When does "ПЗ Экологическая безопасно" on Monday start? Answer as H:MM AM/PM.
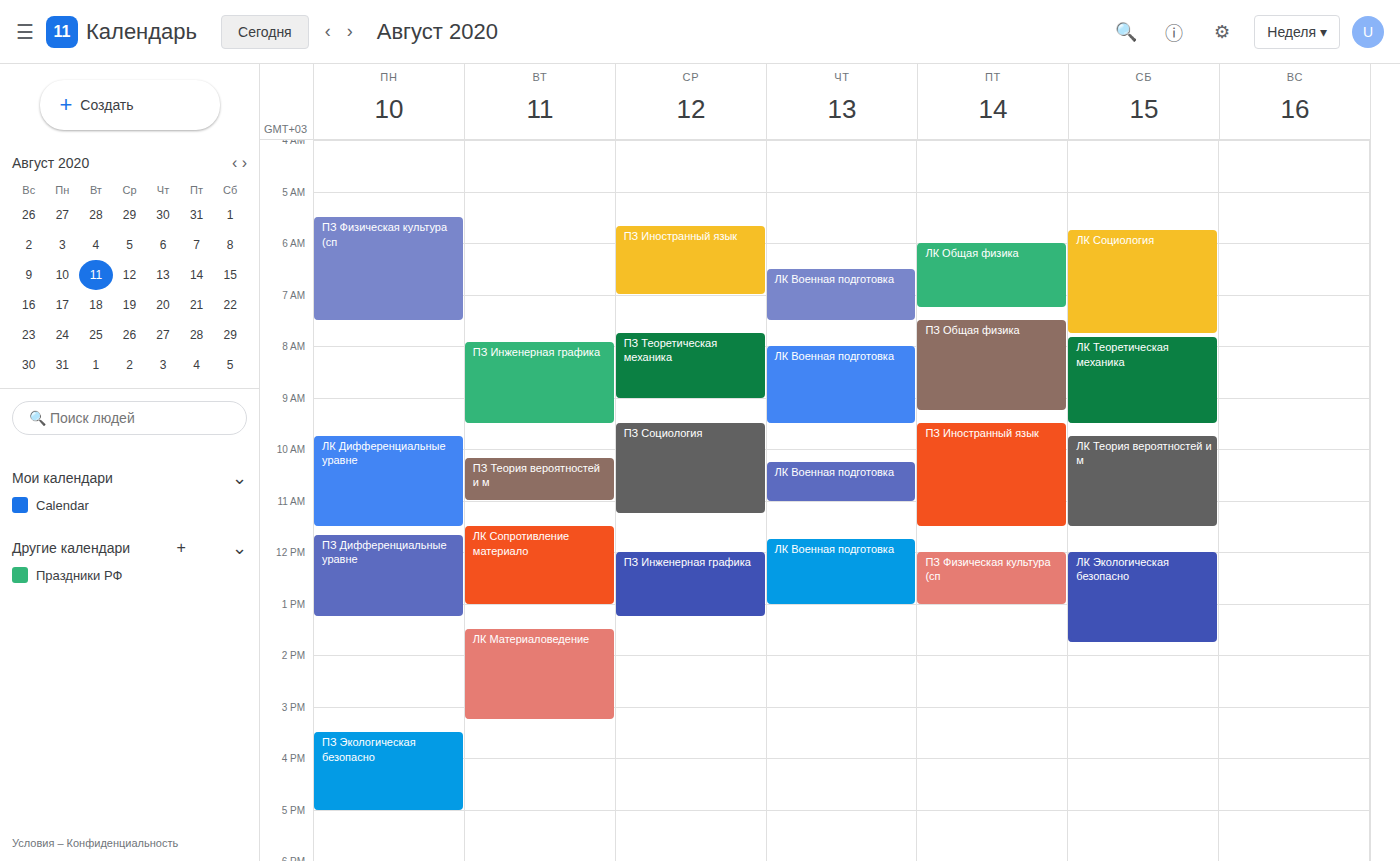
3:30 PM